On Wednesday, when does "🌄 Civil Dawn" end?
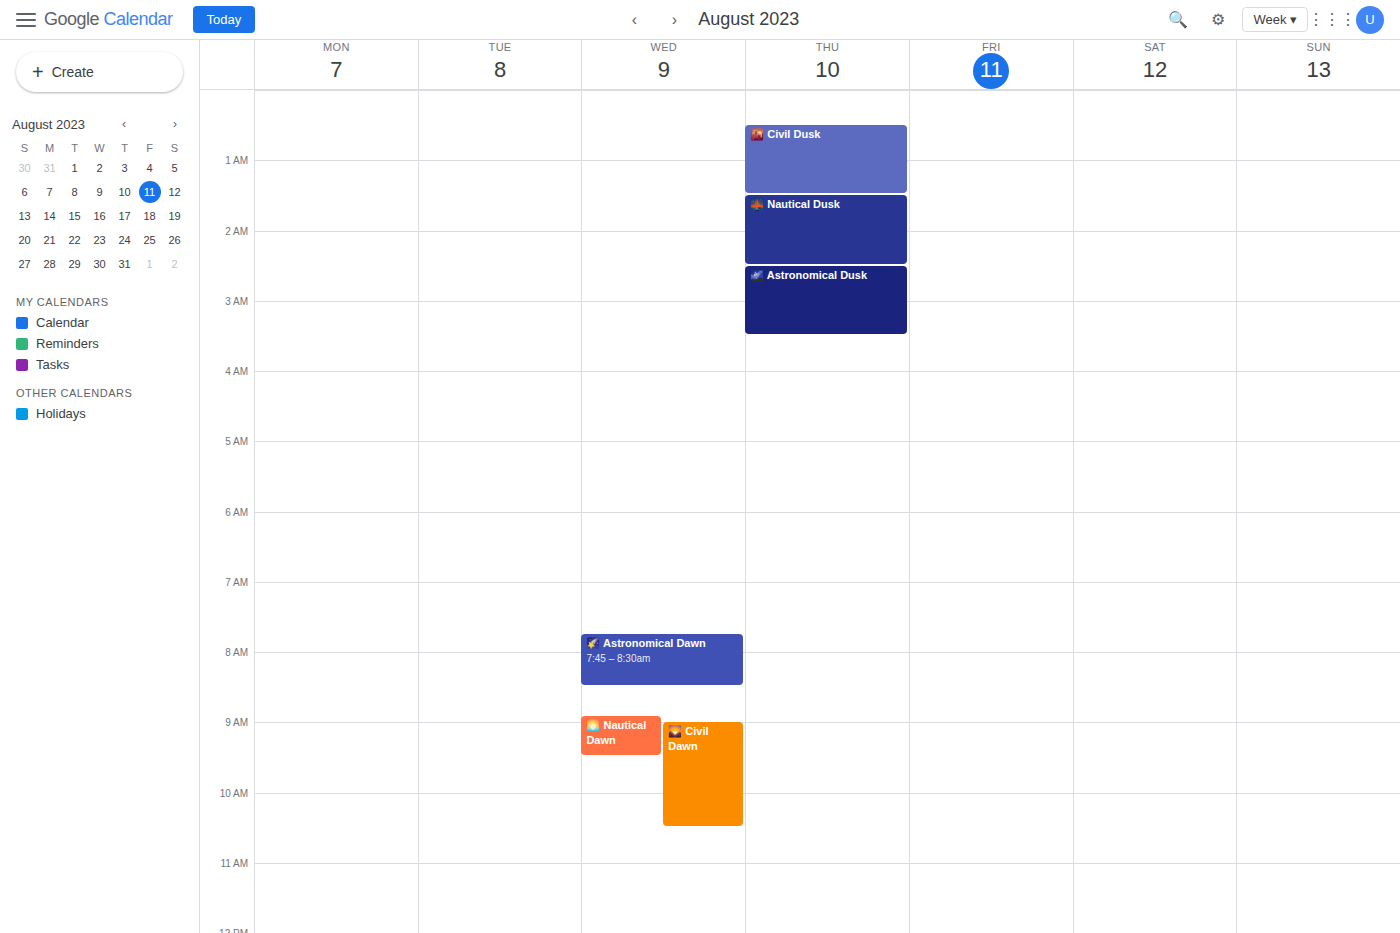
10:30 AM